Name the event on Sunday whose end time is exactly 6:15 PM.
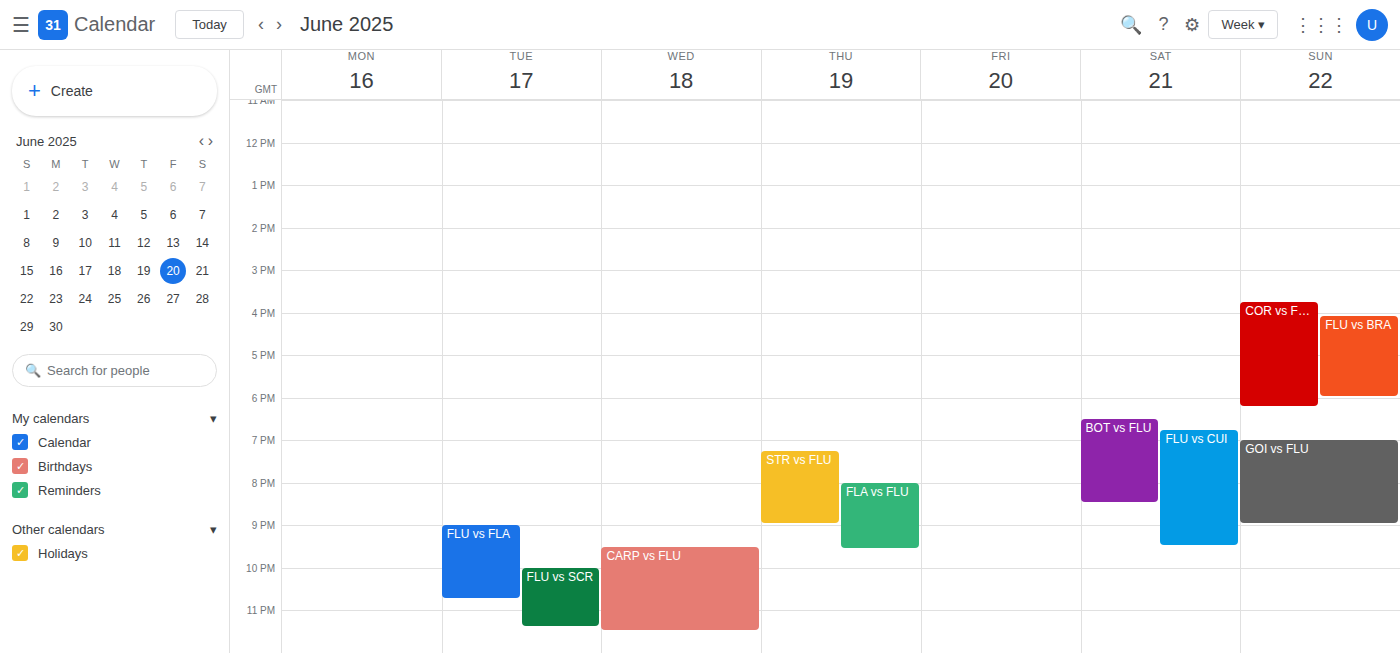
"COR vs FLU"